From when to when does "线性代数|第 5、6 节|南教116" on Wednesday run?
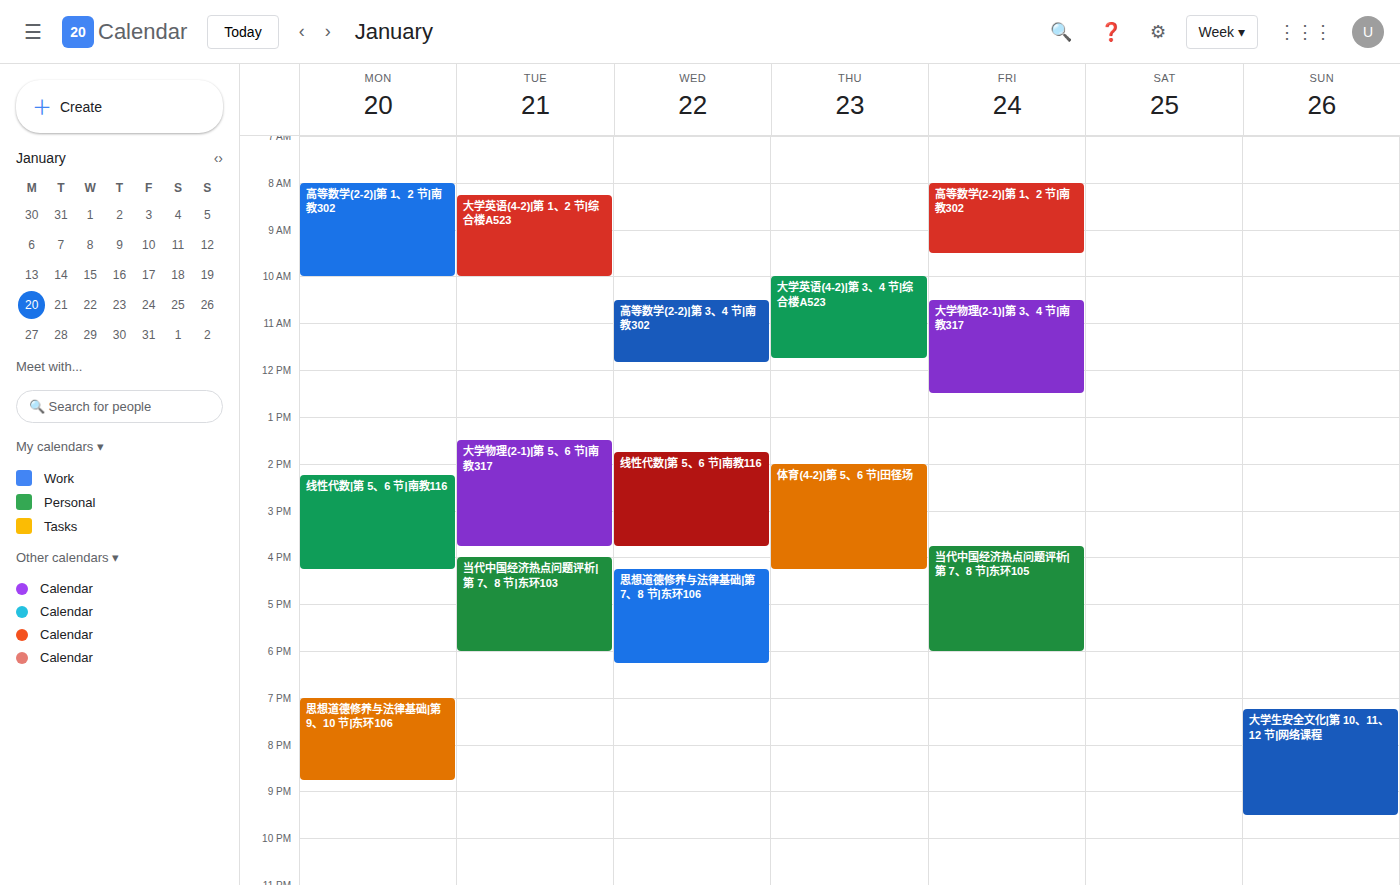
1:45 PM to 3:45 PM